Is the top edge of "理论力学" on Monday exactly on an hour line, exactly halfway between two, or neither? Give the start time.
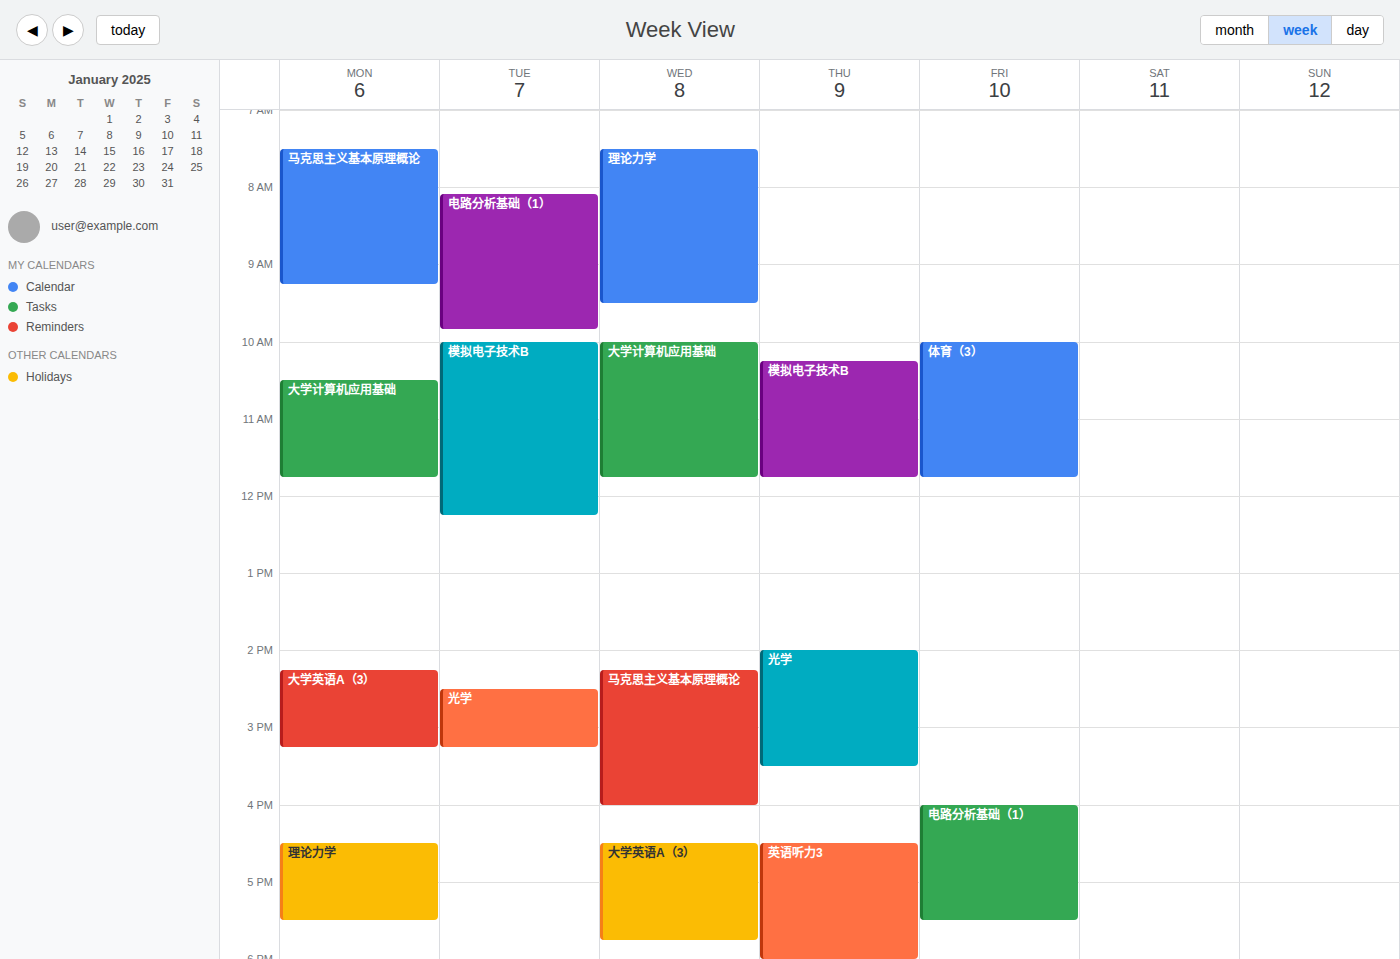
4:30 PM -- halfway between the 4 PM and 5 PM lines.